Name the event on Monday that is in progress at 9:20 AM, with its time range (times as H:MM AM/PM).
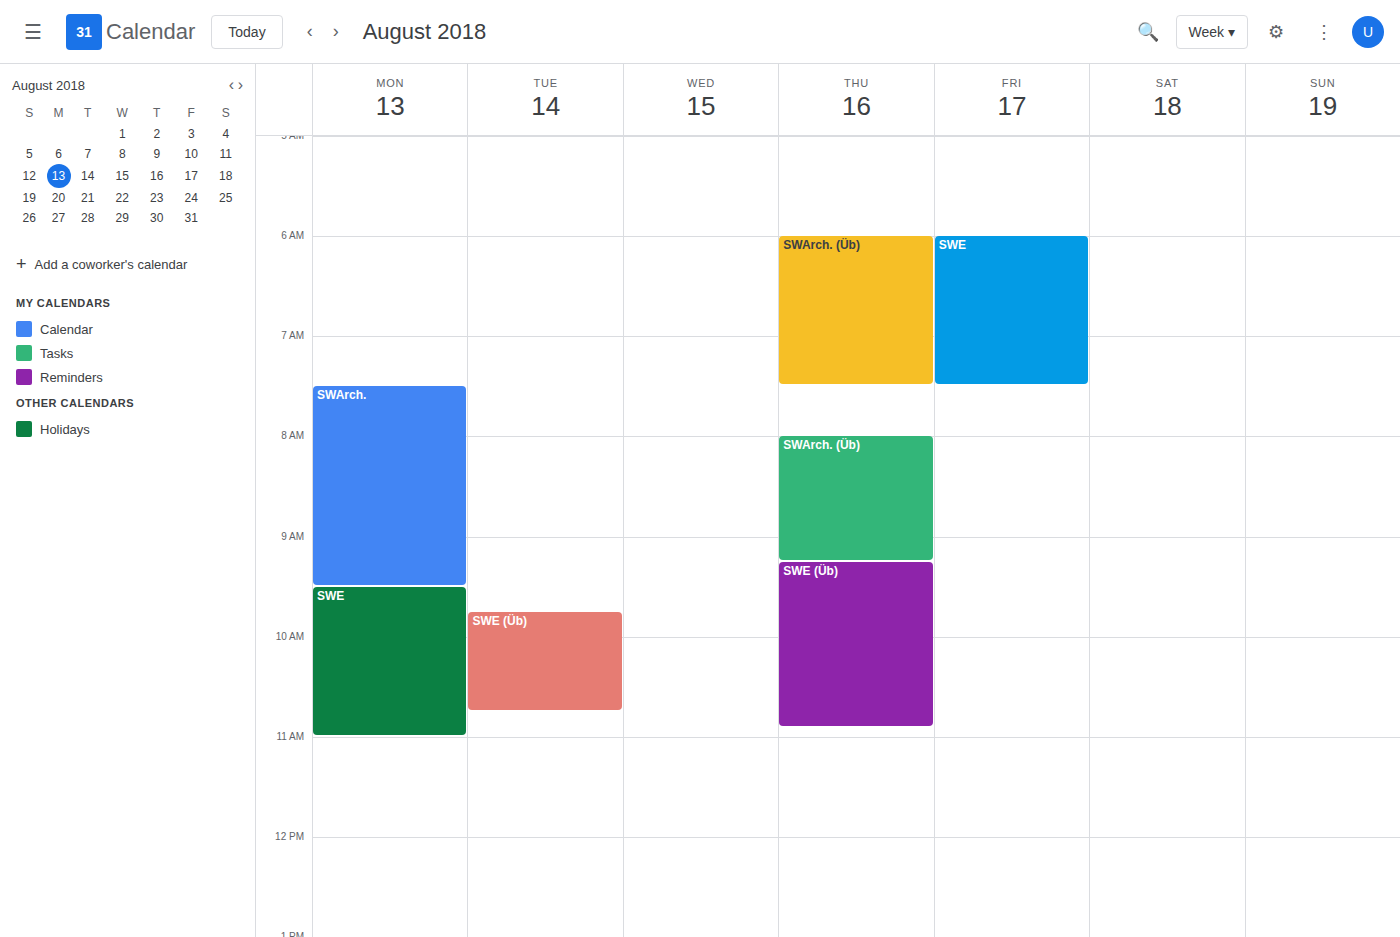
"SWArch.", 7:30 AM to 9:30 AM